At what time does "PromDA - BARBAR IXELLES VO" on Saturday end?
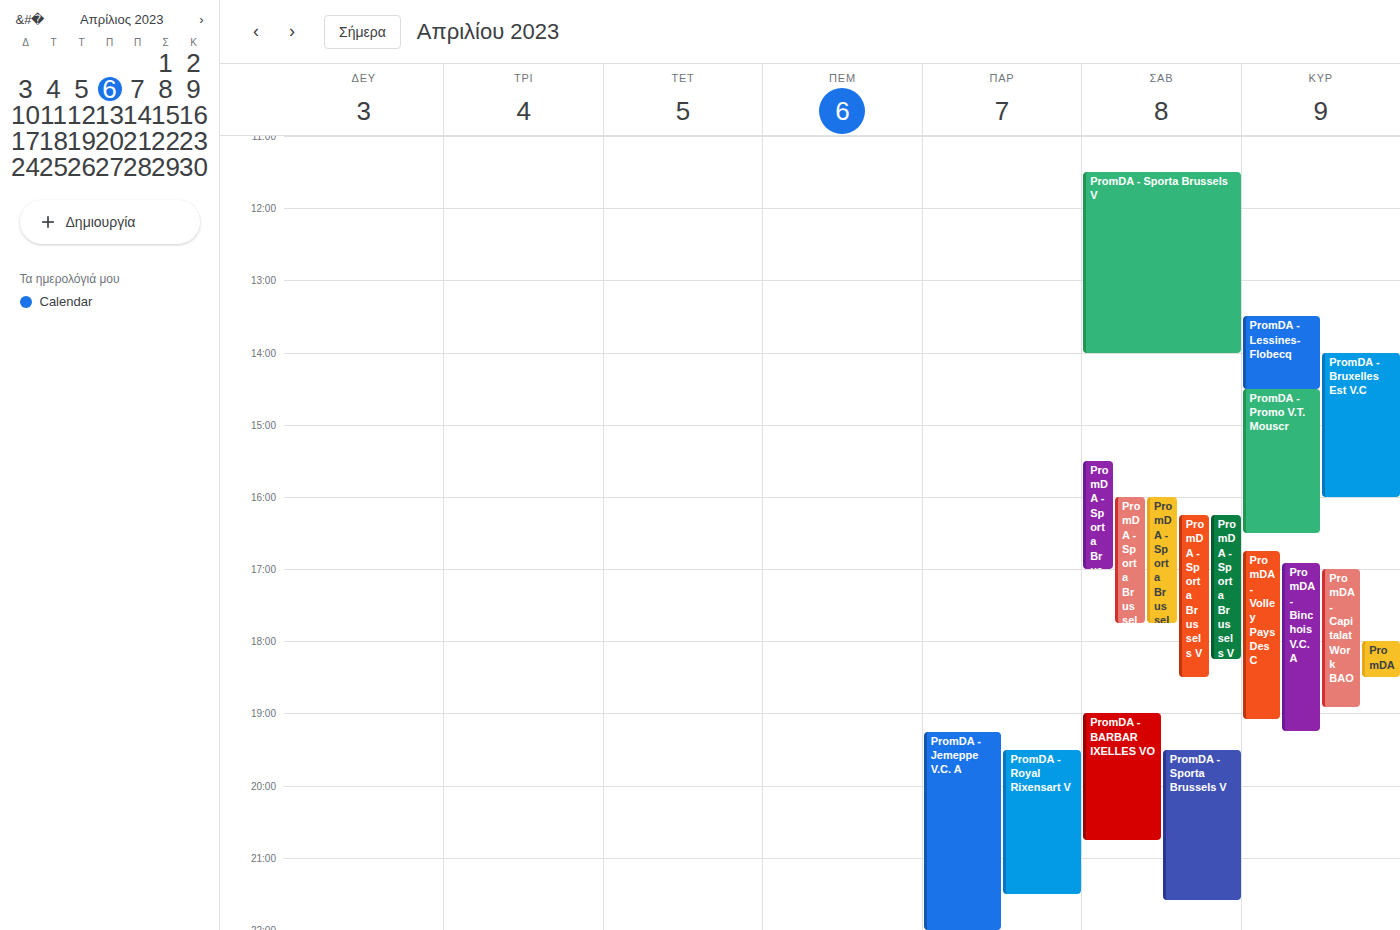
20:45